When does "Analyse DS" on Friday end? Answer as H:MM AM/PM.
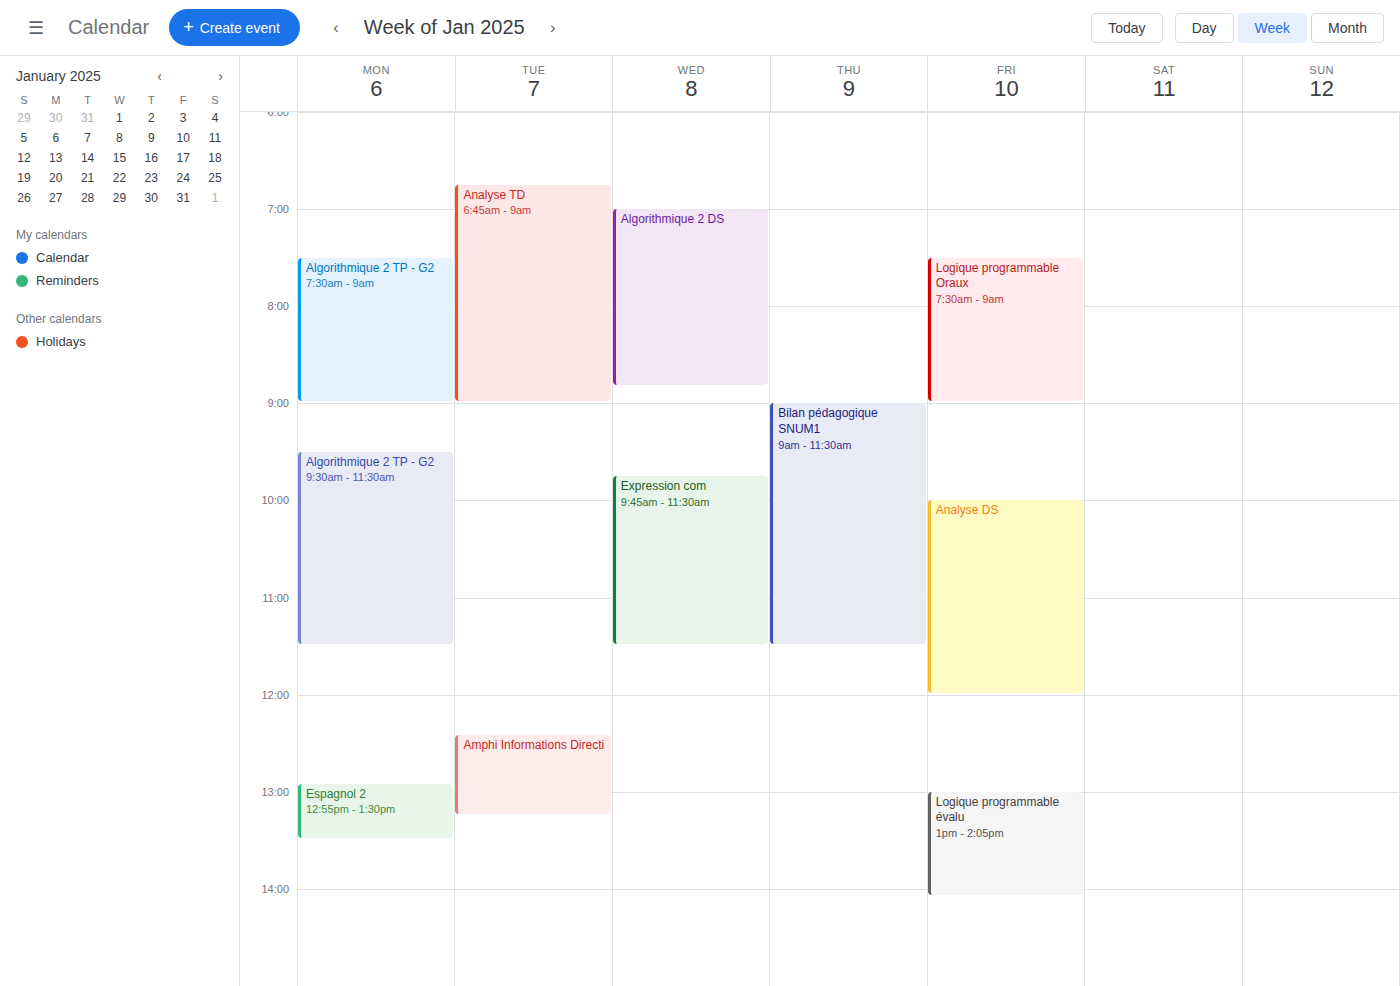
12:00 PM